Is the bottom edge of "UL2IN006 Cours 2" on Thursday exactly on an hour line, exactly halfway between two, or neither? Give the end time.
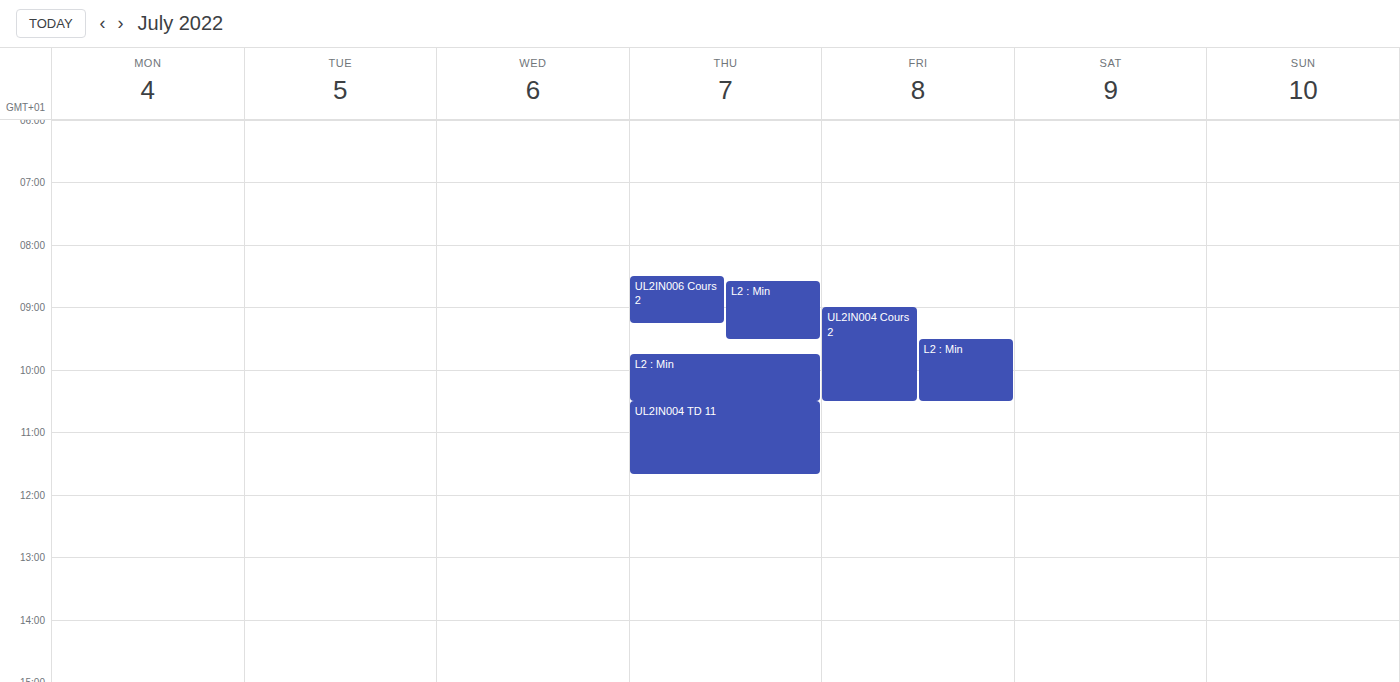
9:15 AM -- neither: a quarter of the way from the 9 AM line to the 10 AM line.